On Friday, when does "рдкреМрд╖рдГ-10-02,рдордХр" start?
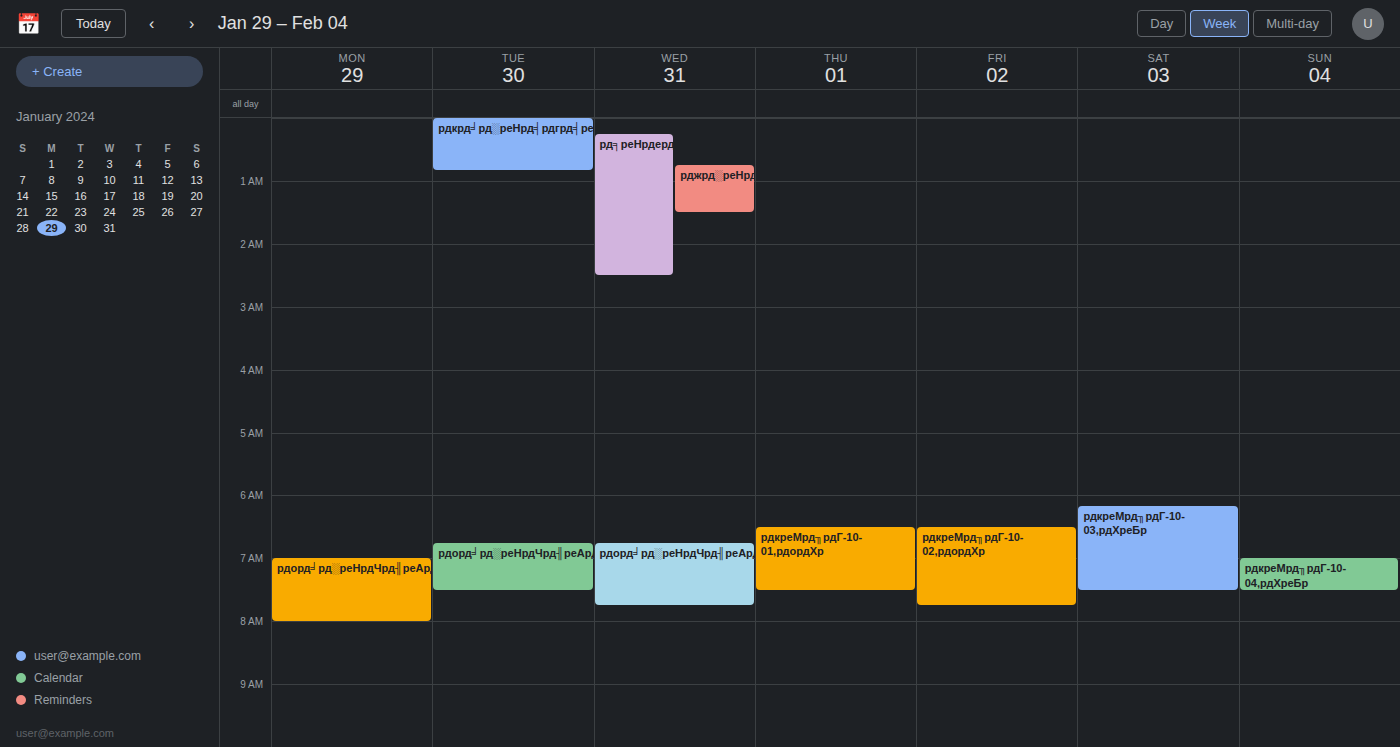
6:30 AM